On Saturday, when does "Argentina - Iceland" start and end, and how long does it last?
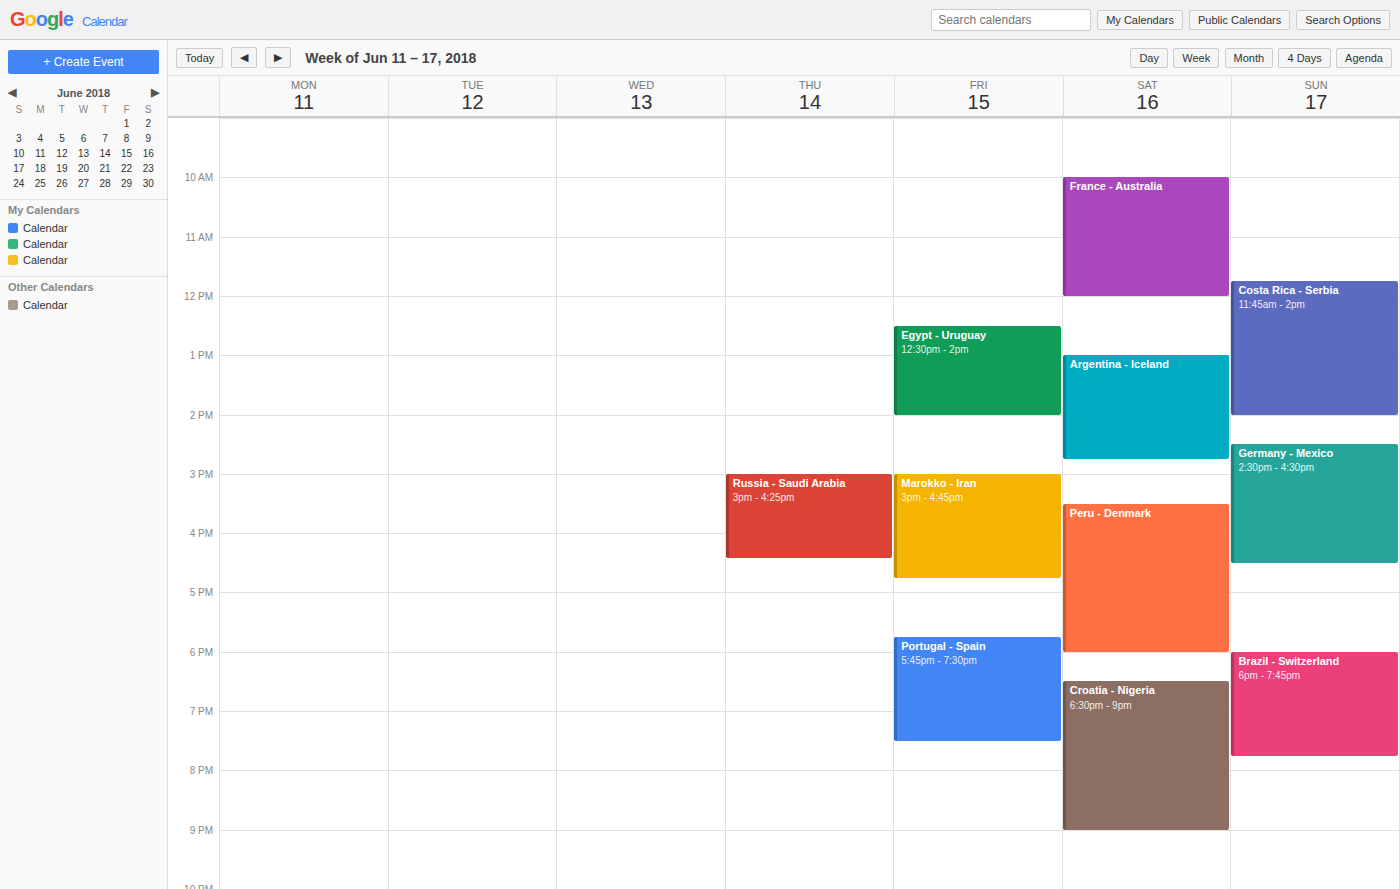
1:00 PM to 2:45 PM, 1 hour 45 minutes